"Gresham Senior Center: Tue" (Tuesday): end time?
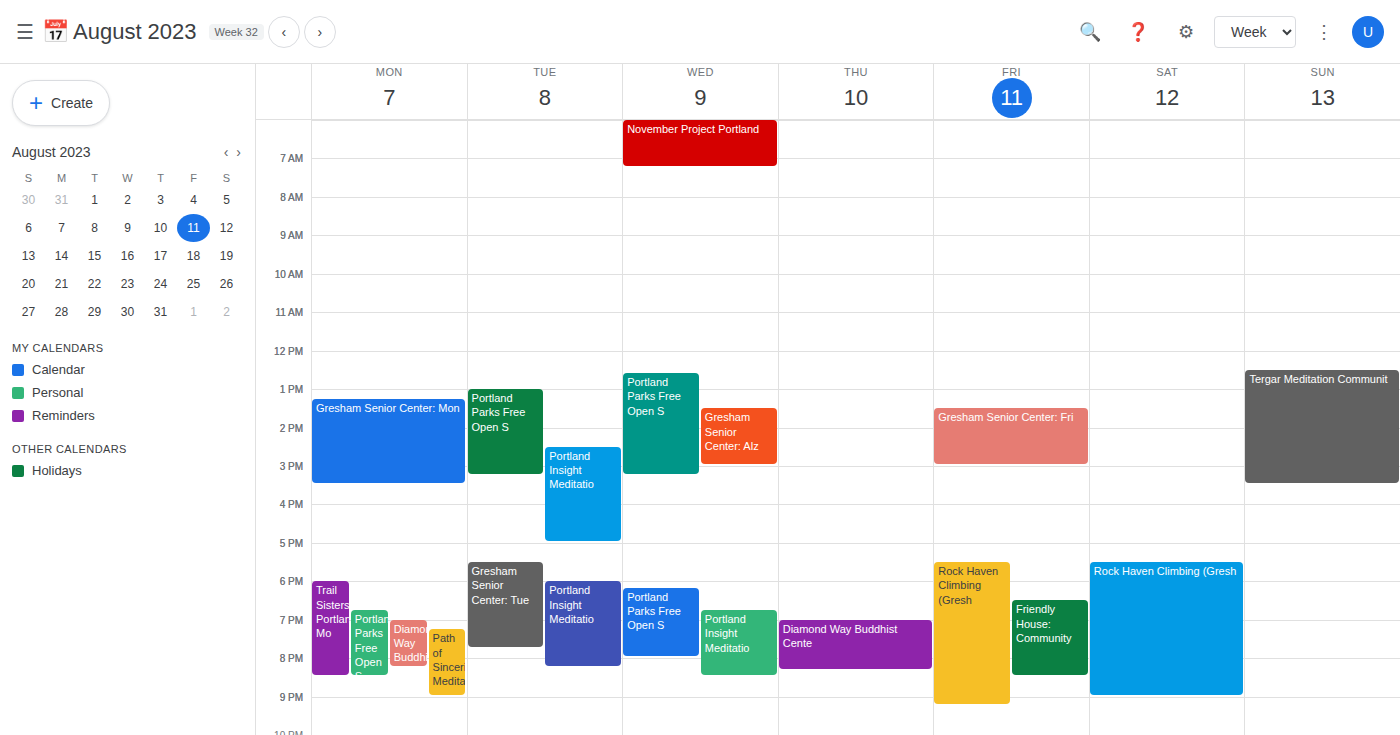
19:45